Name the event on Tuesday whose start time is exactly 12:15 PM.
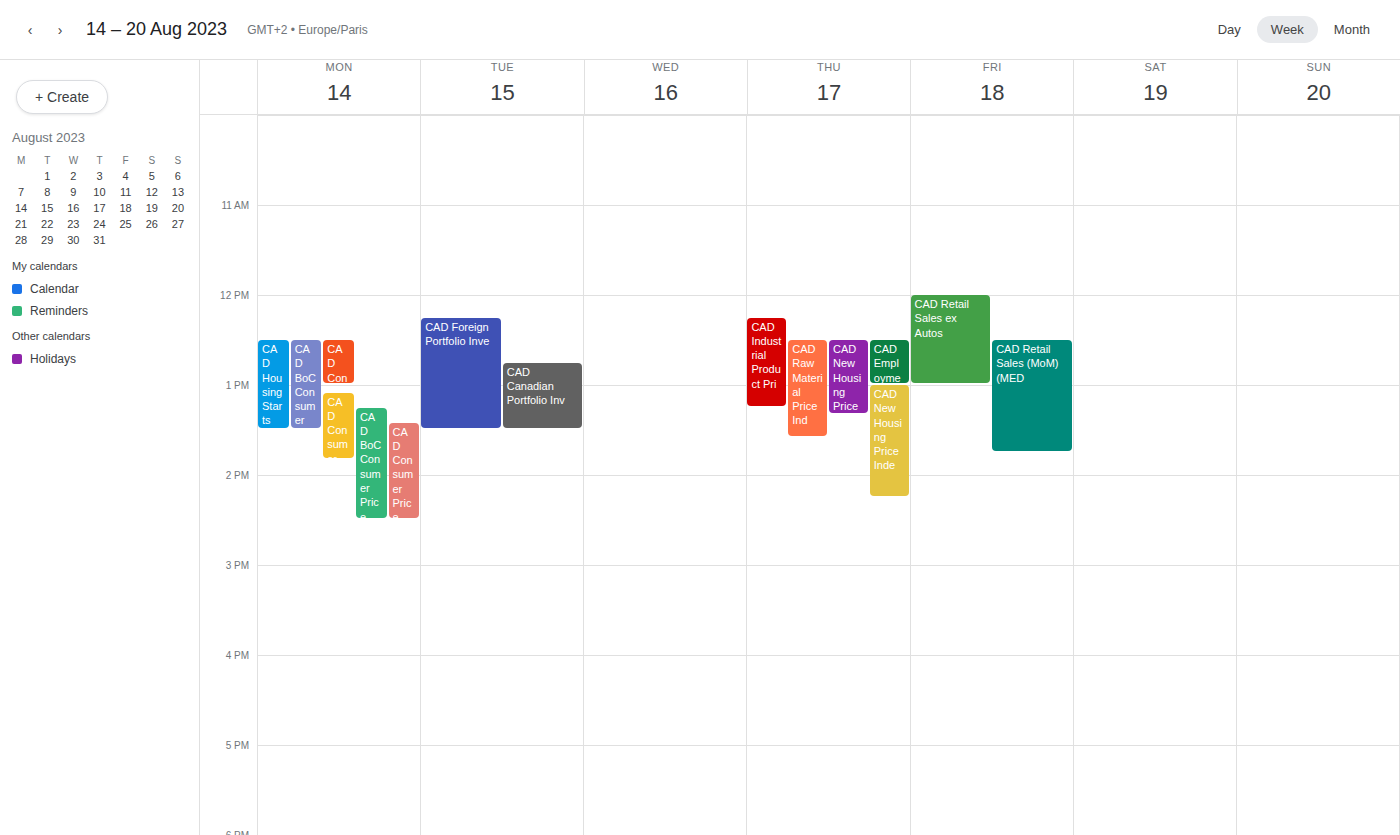
"CAD Foreign Portfolio Inve"